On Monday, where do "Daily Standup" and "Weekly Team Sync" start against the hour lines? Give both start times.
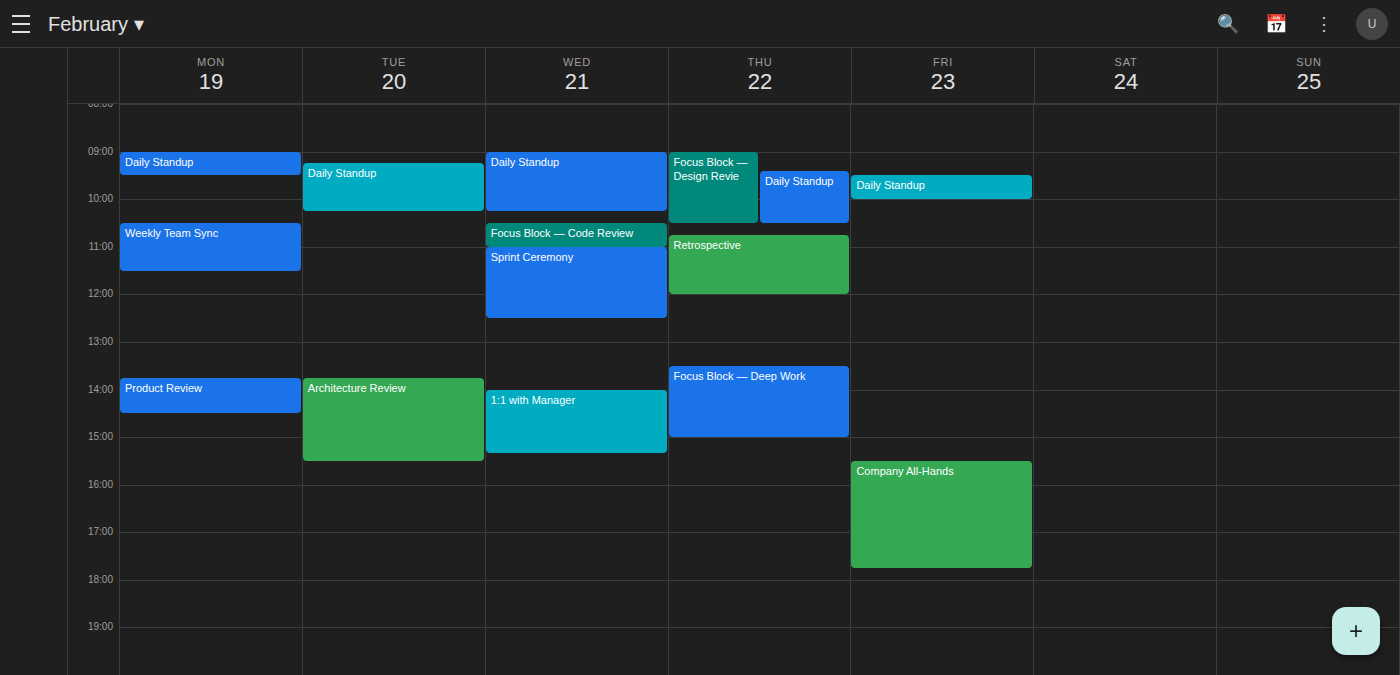
"Daily Standup": 9:00 AM, exactly on the 9 AM line. "Weekly Team Sync": 10:30 AM, halfway between the 10 AM and 11 AM lines.